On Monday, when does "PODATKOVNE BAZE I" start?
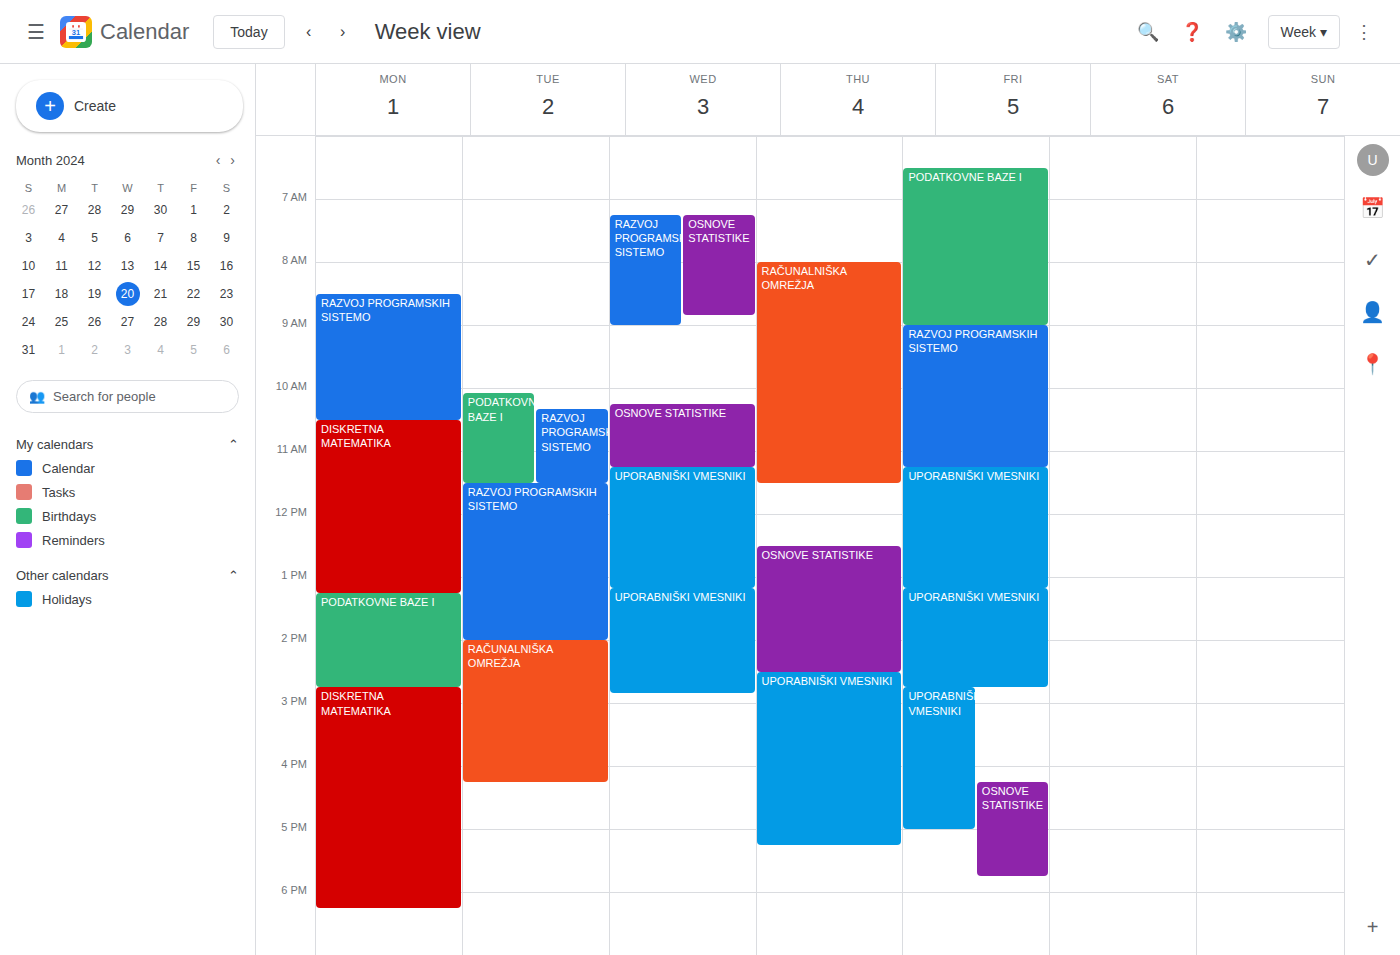
1:15 PM